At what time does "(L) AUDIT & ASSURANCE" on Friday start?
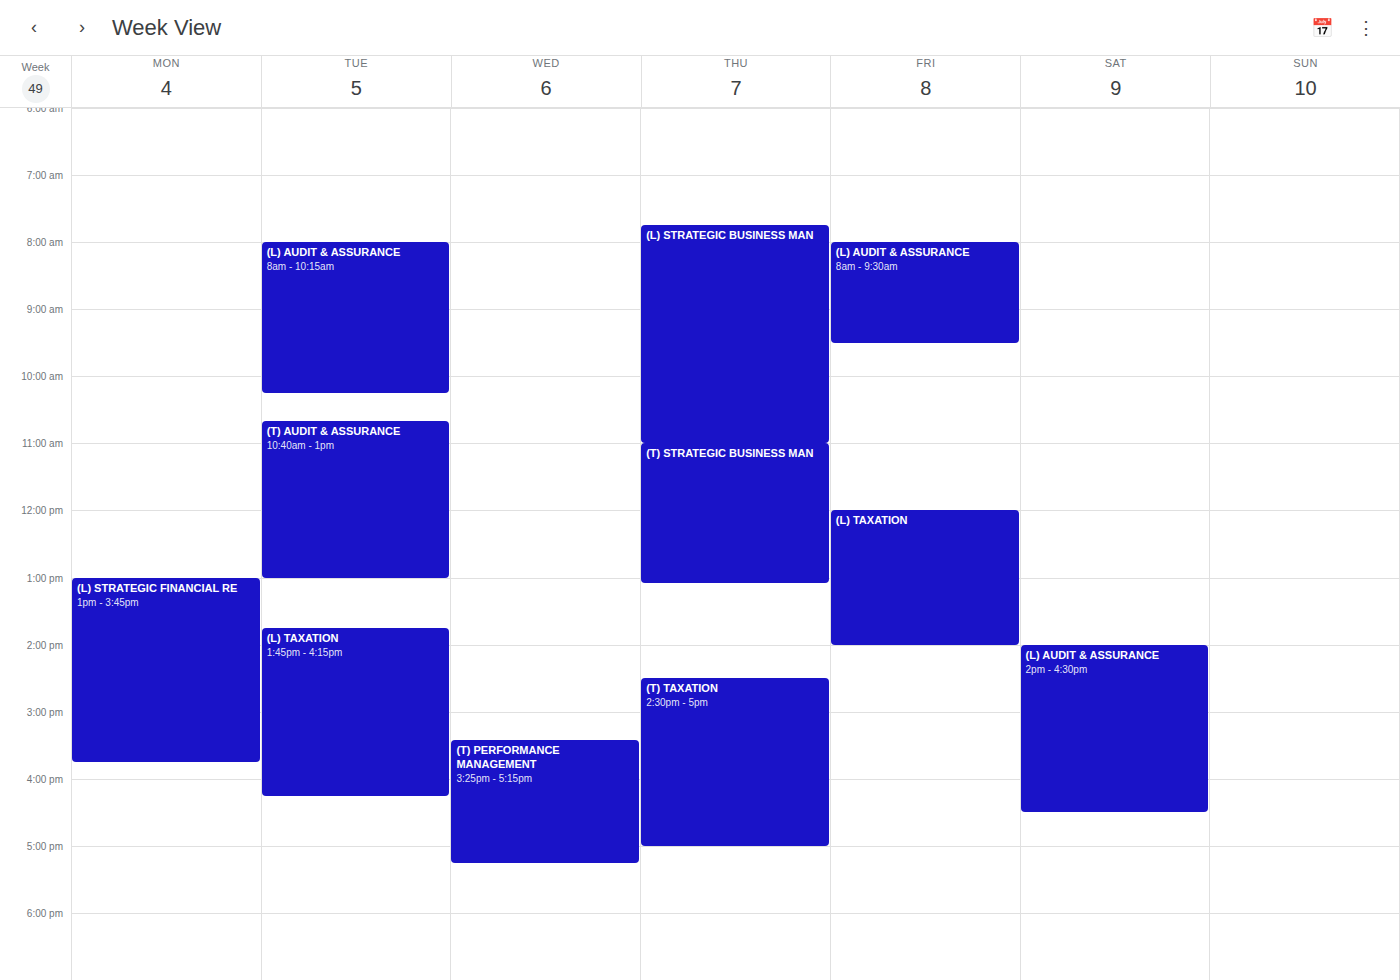
8:00 AM